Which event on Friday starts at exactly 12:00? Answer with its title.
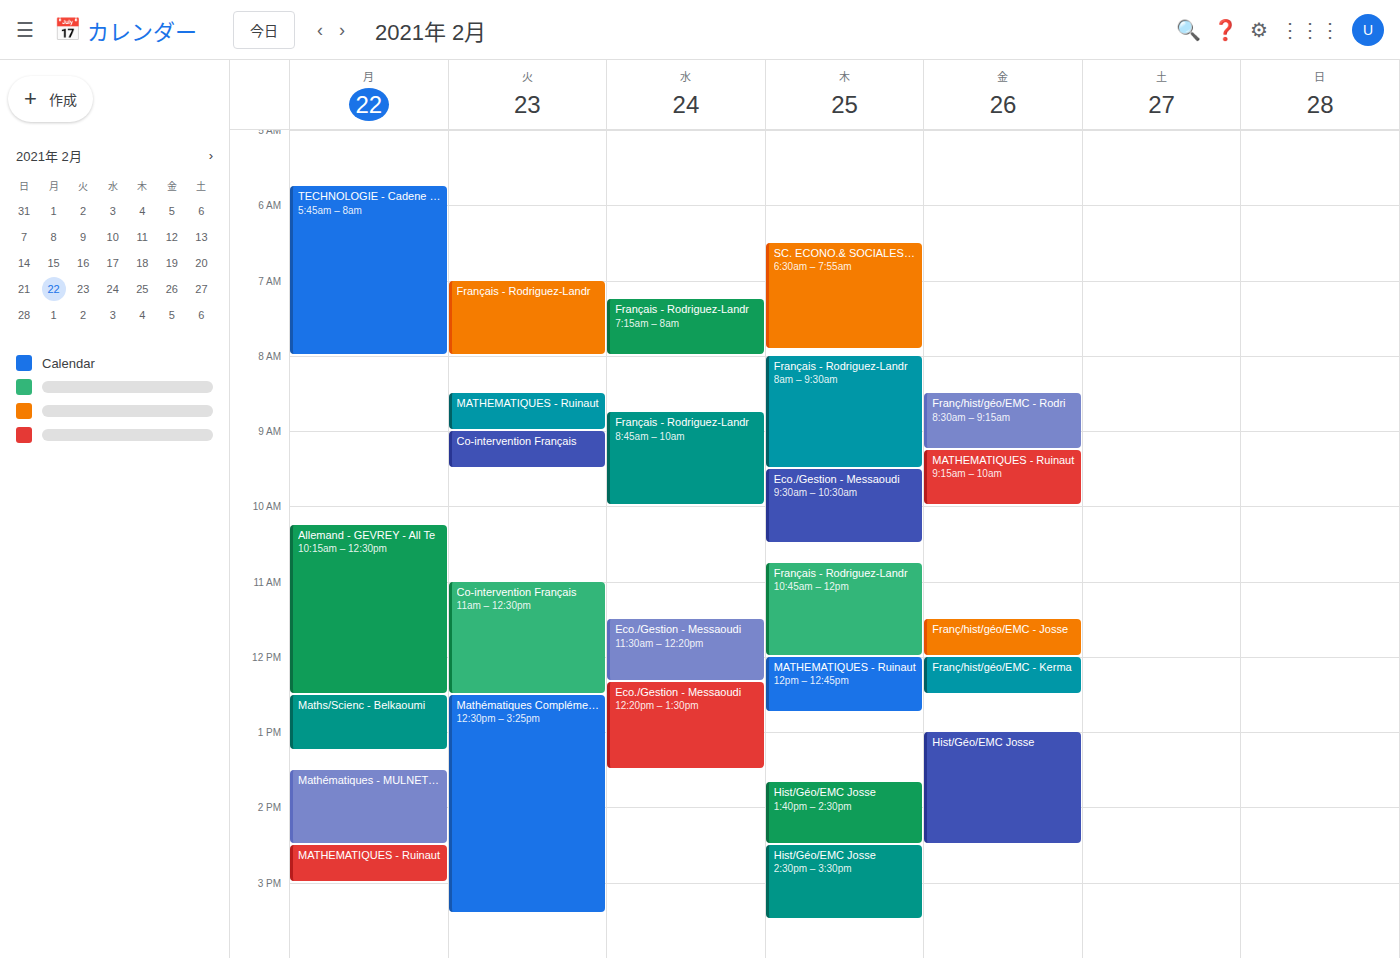
"Franç/hist/géo/EMC - Kerma"